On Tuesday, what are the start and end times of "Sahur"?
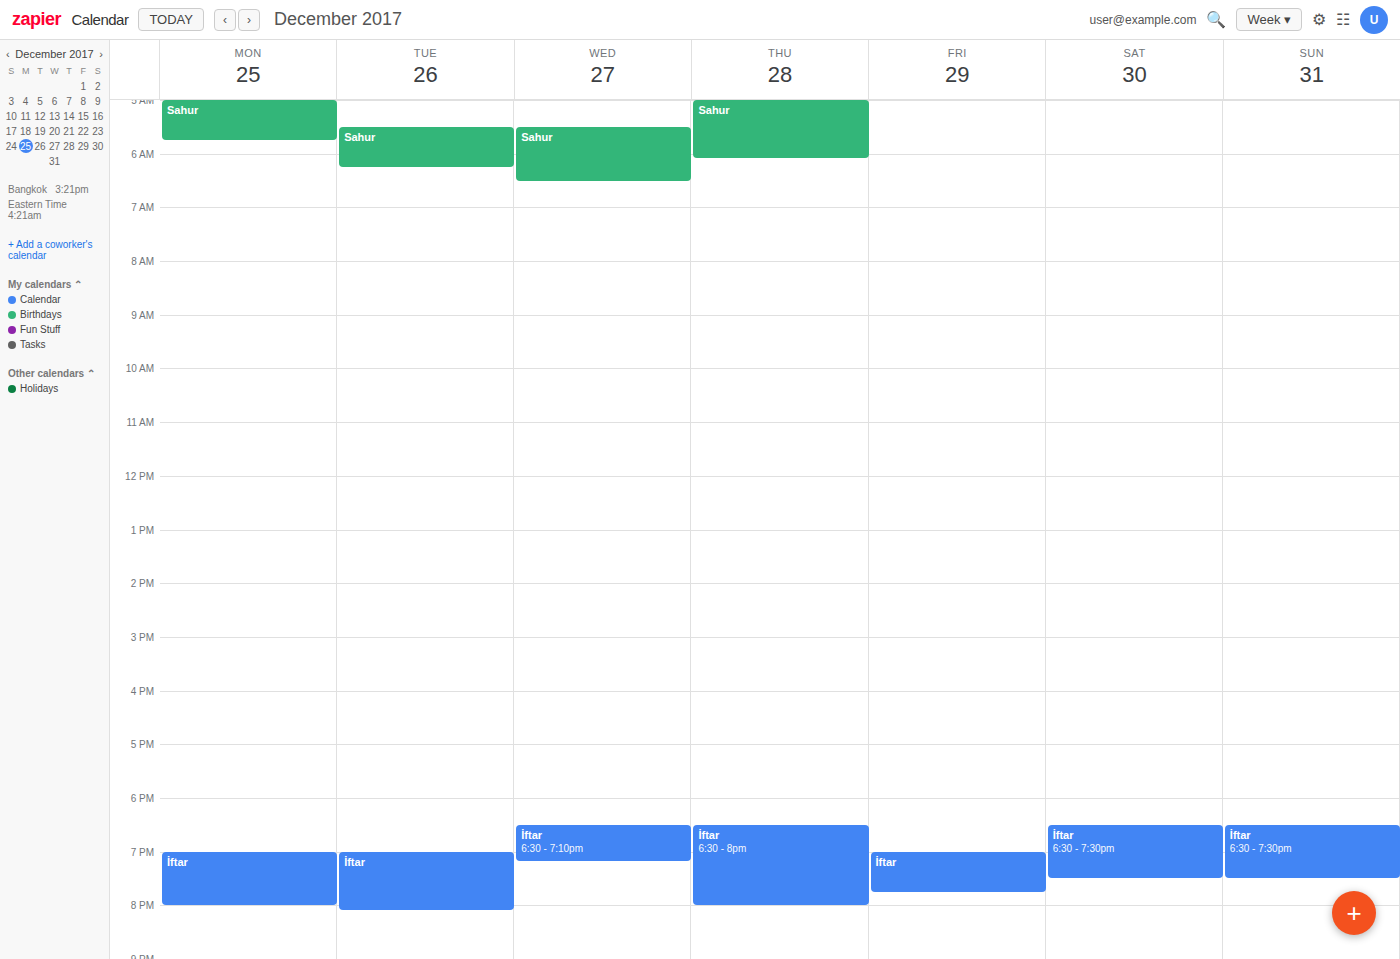
5:30 AM to 6:15 AM